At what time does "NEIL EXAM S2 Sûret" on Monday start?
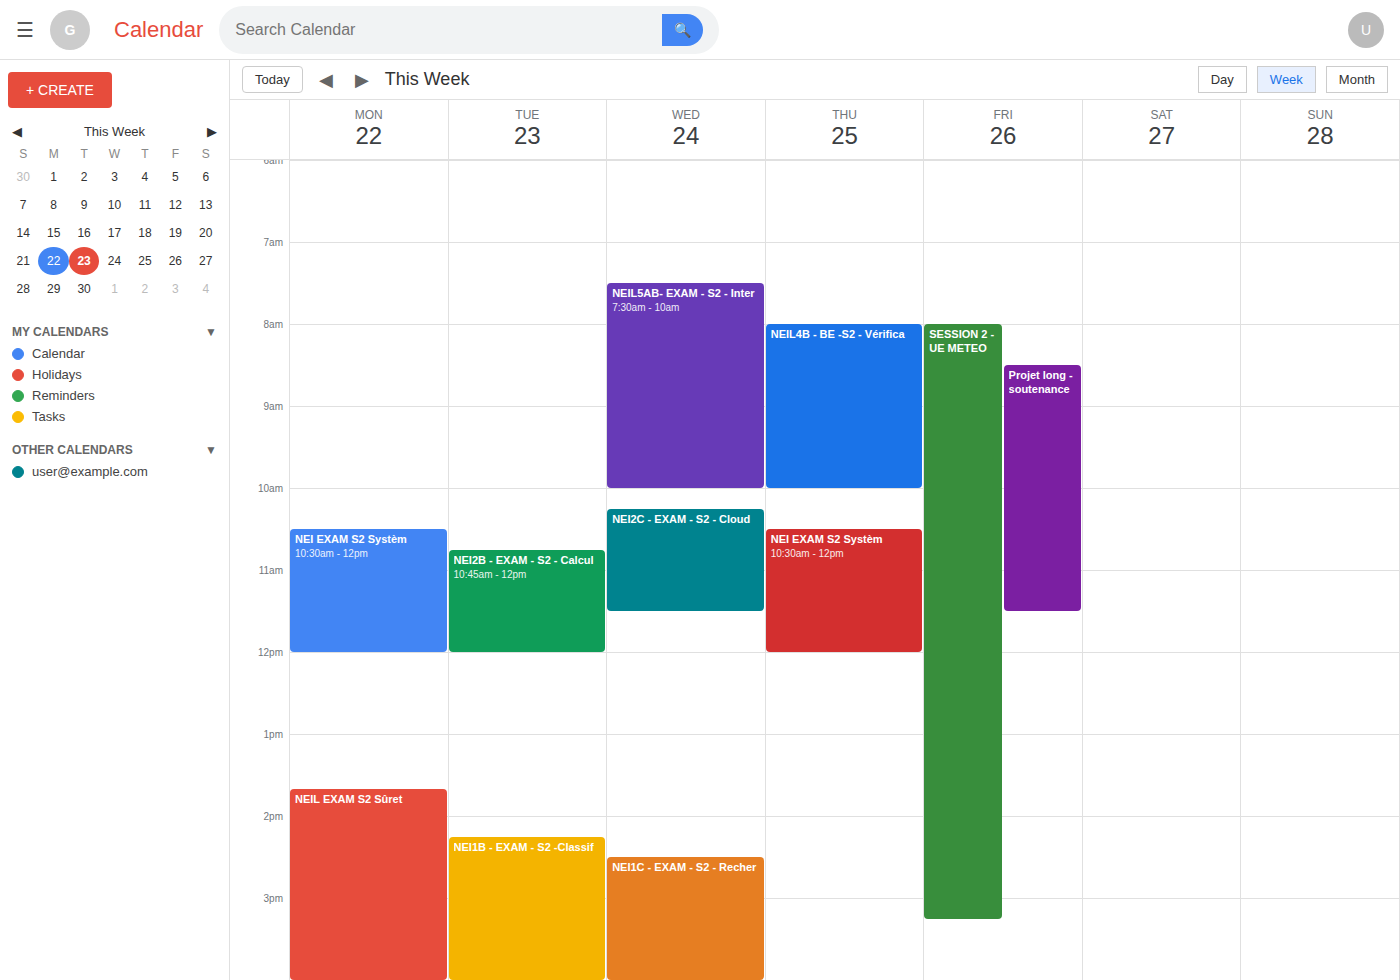
1:40 PM